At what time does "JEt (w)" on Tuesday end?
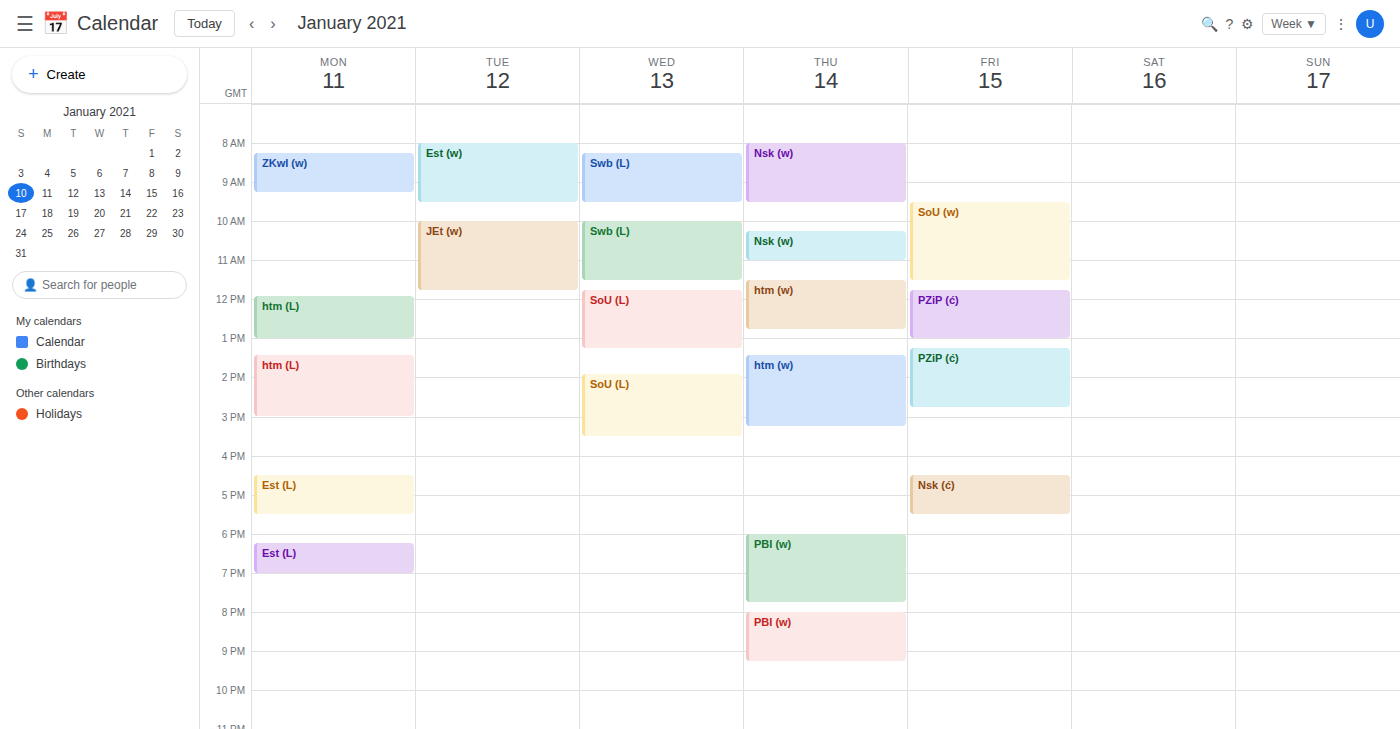
11:45